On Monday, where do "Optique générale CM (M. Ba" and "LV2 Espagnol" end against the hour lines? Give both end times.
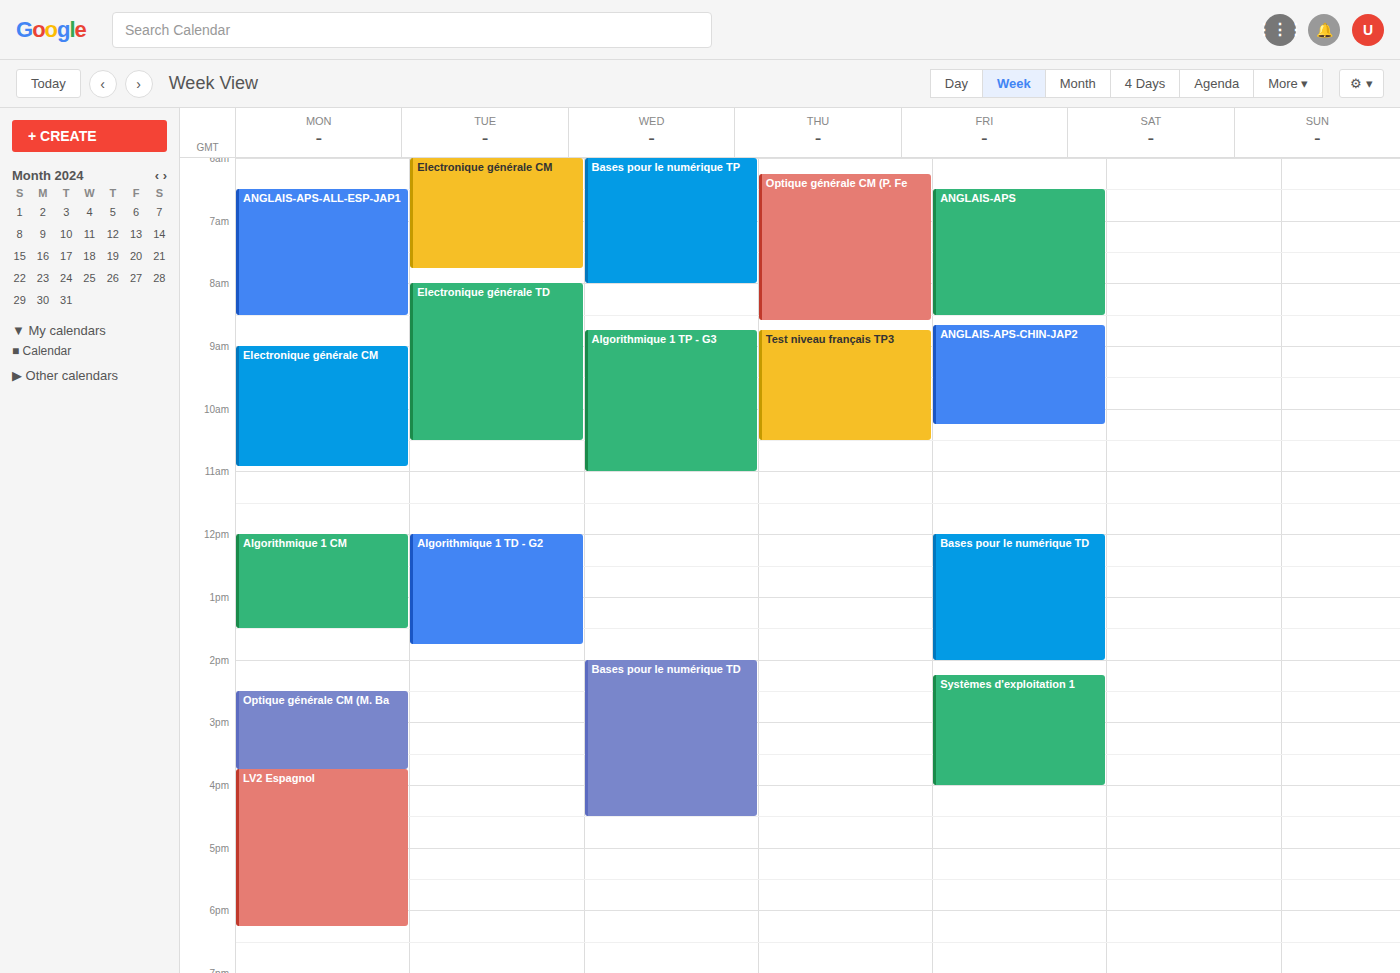
"Optique générale CM (M. Ba": 3:45 PM, neither: three quarters of the way from the 3 PM line to the 4 PM line. "LV2 Espagnol": 6:15 PM, neither: a quarter of the way from the 6 PM line to the 7 PM line.